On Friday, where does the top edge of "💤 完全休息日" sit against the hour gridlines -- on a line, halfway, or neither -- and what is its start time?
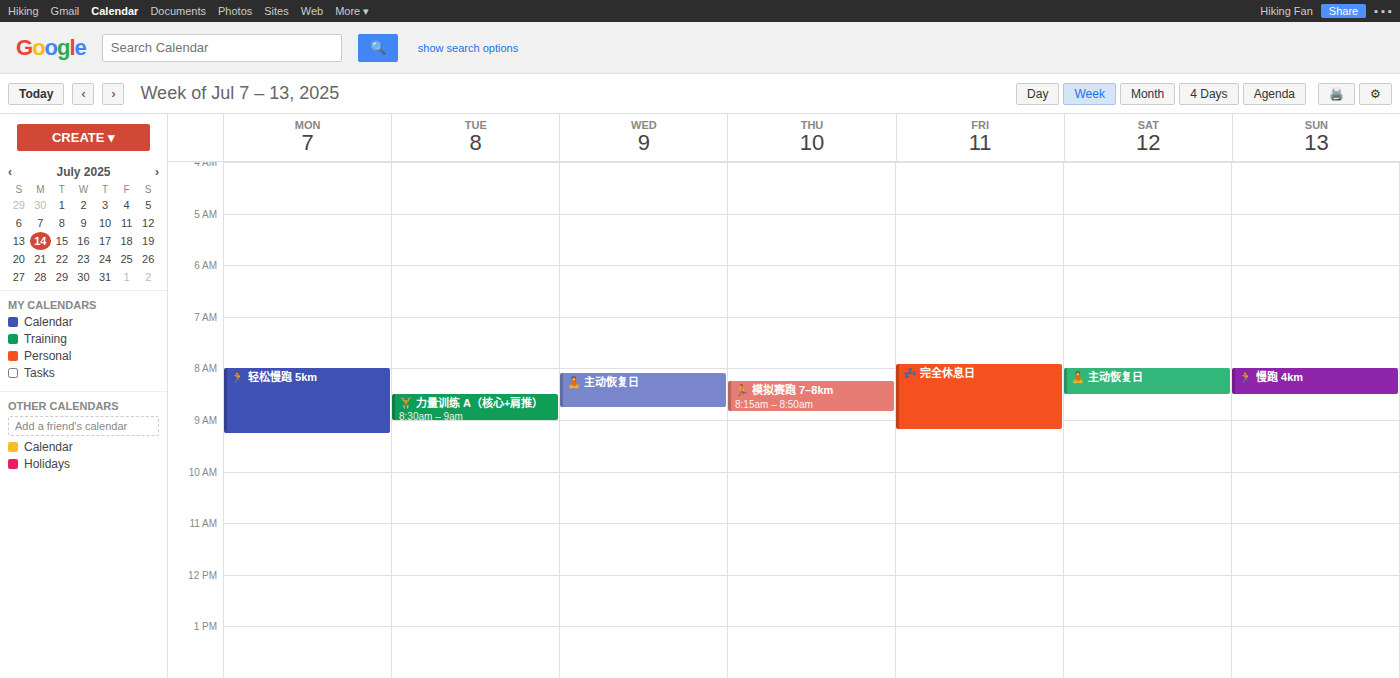
7:55 AM -- neither: 55 minutes below the 7 AM line and 5 minutes above the 8 AM line.